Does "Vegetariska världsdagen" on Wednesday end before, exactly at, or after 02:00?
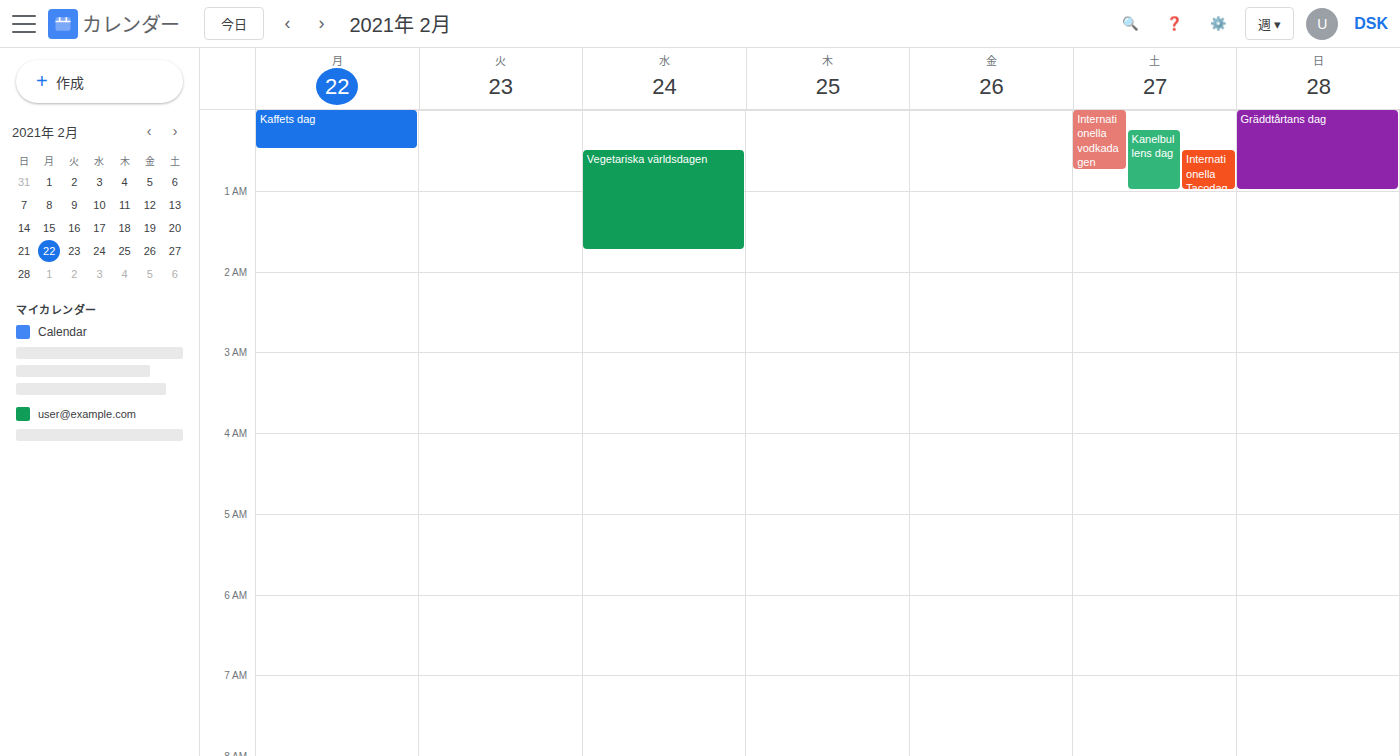
01:45 -- before 02:00, 15 minutes above the 02:00 line.